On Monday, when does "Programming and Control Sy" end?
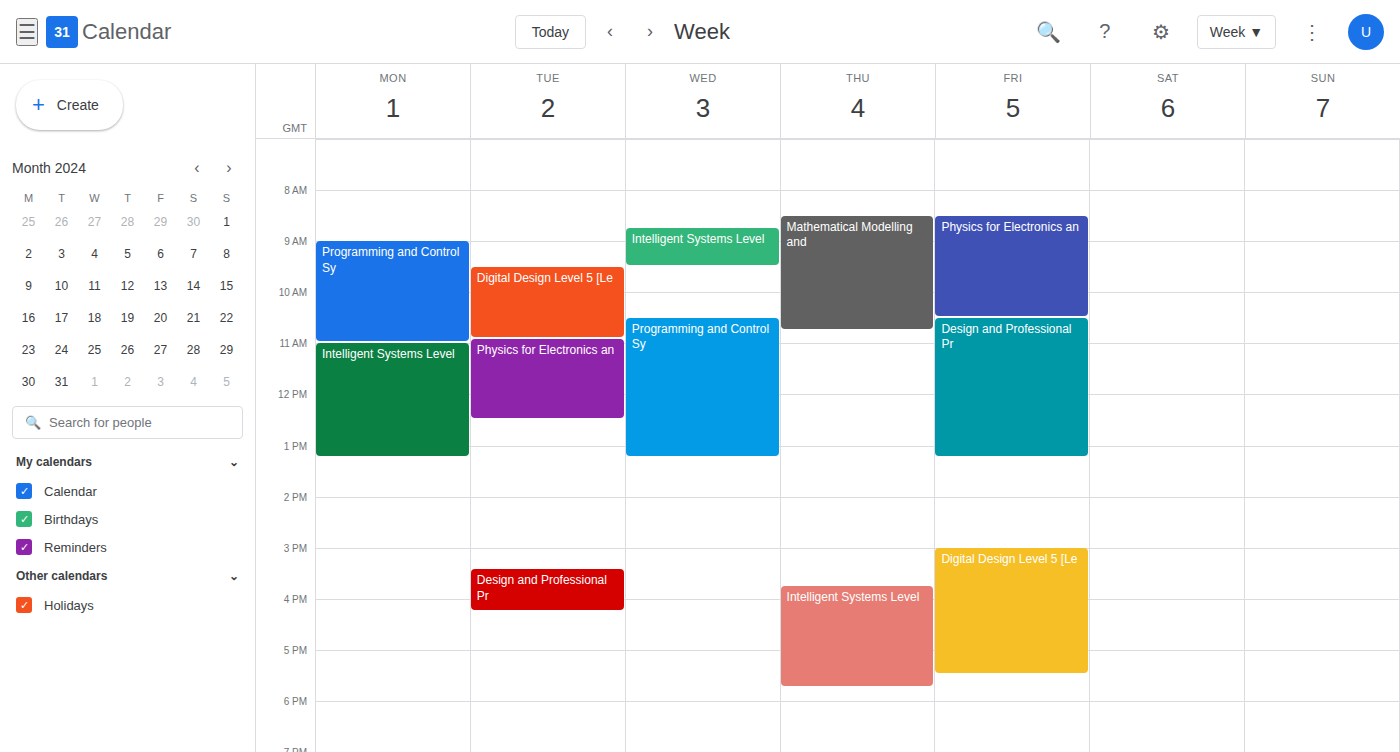
11:00